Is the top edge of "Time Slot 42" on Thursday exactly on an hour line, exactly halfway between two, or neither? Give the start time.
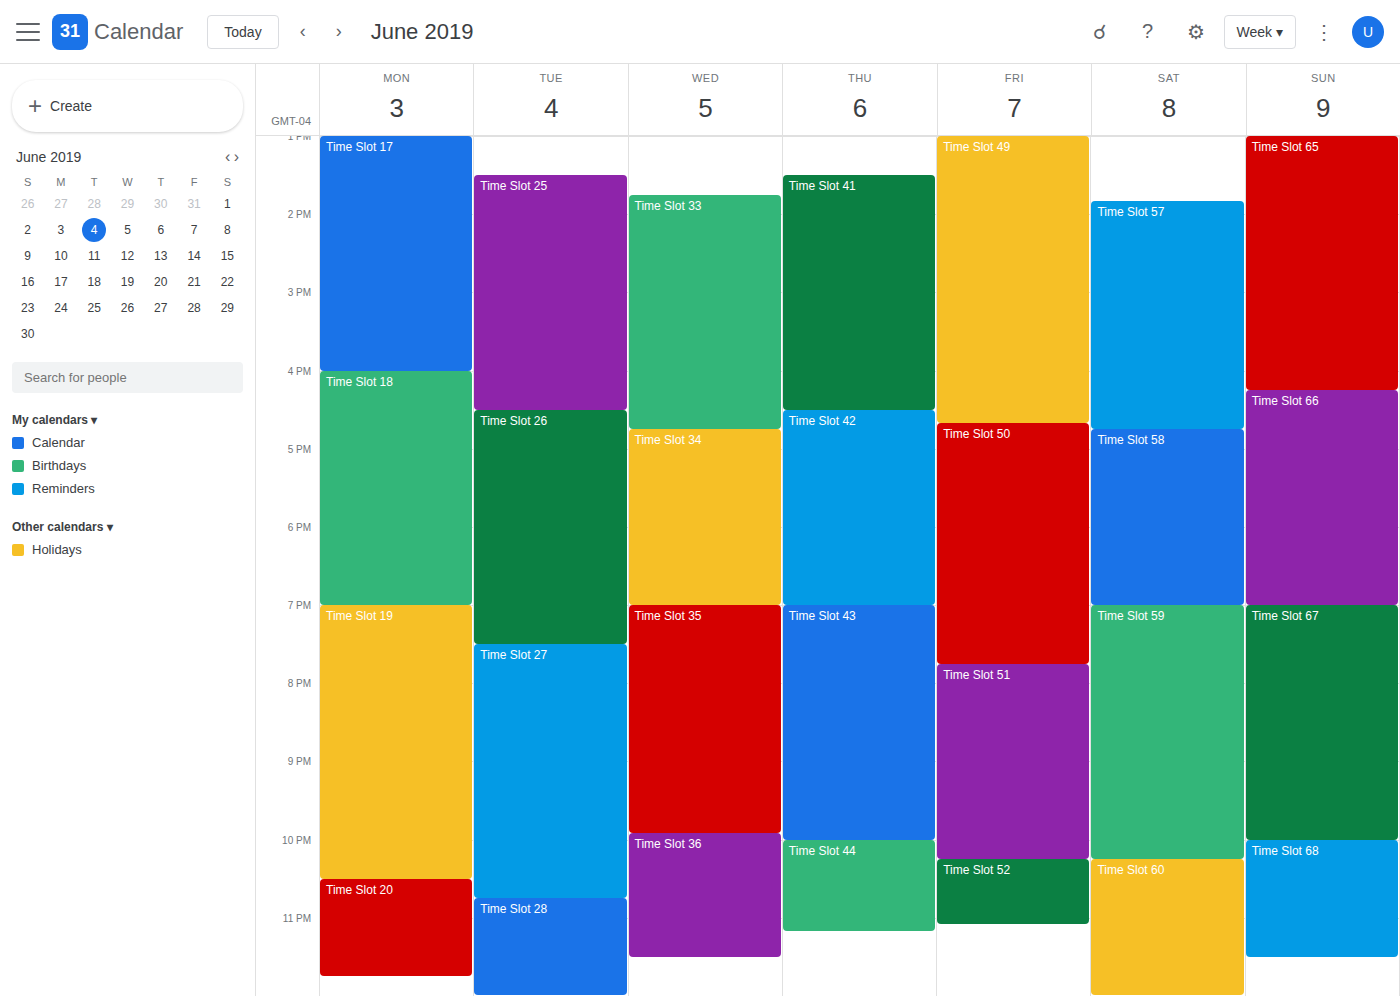
4:30 PM -- halfway between the 4 PM and 5 PM lines.